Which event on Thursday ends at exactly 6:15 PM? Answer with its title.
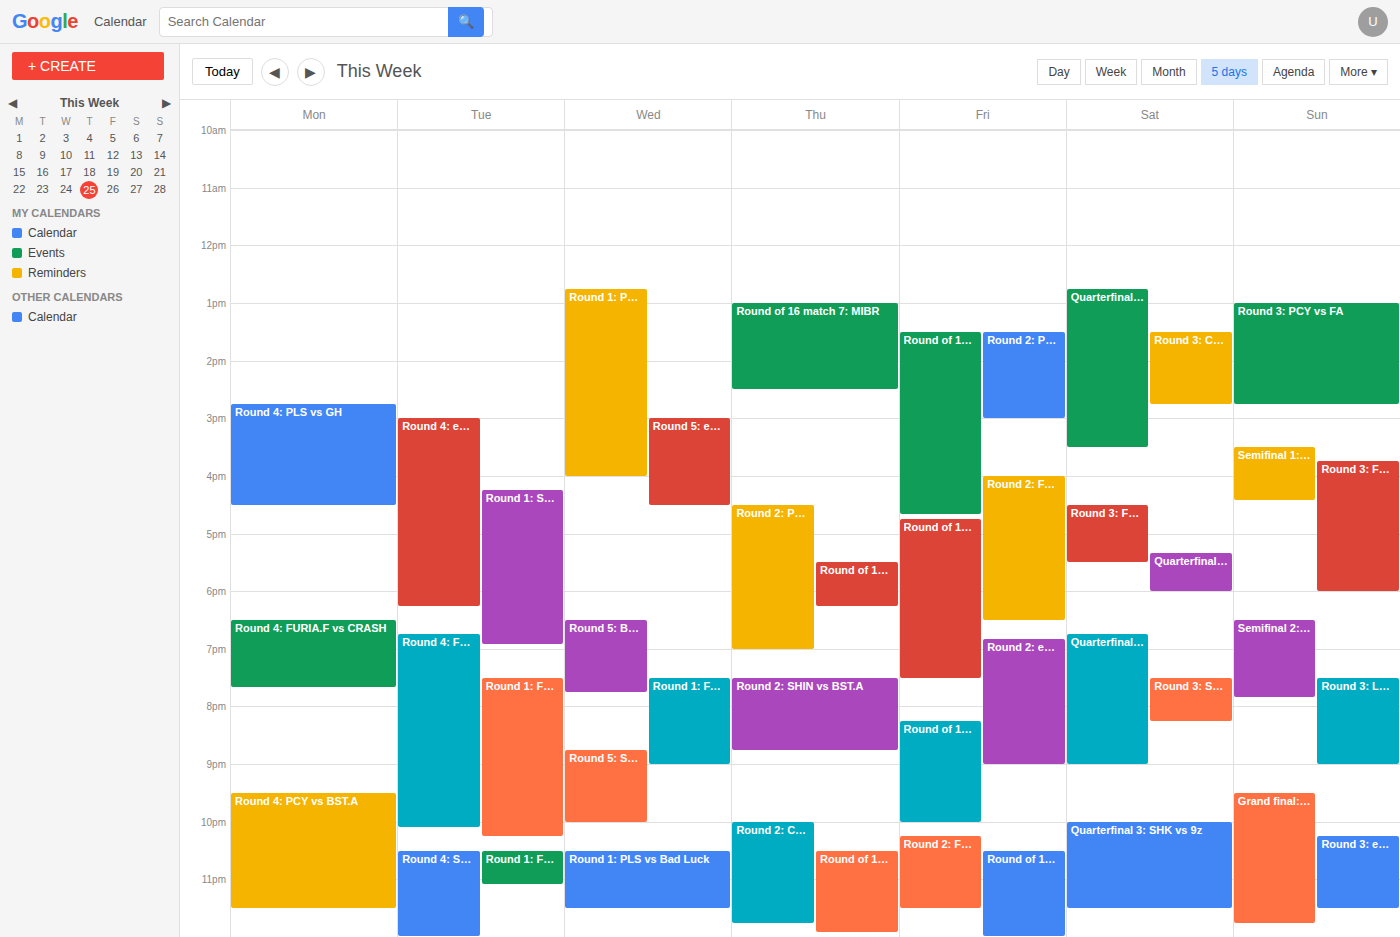
"Round of 16 match 4: Keyd"